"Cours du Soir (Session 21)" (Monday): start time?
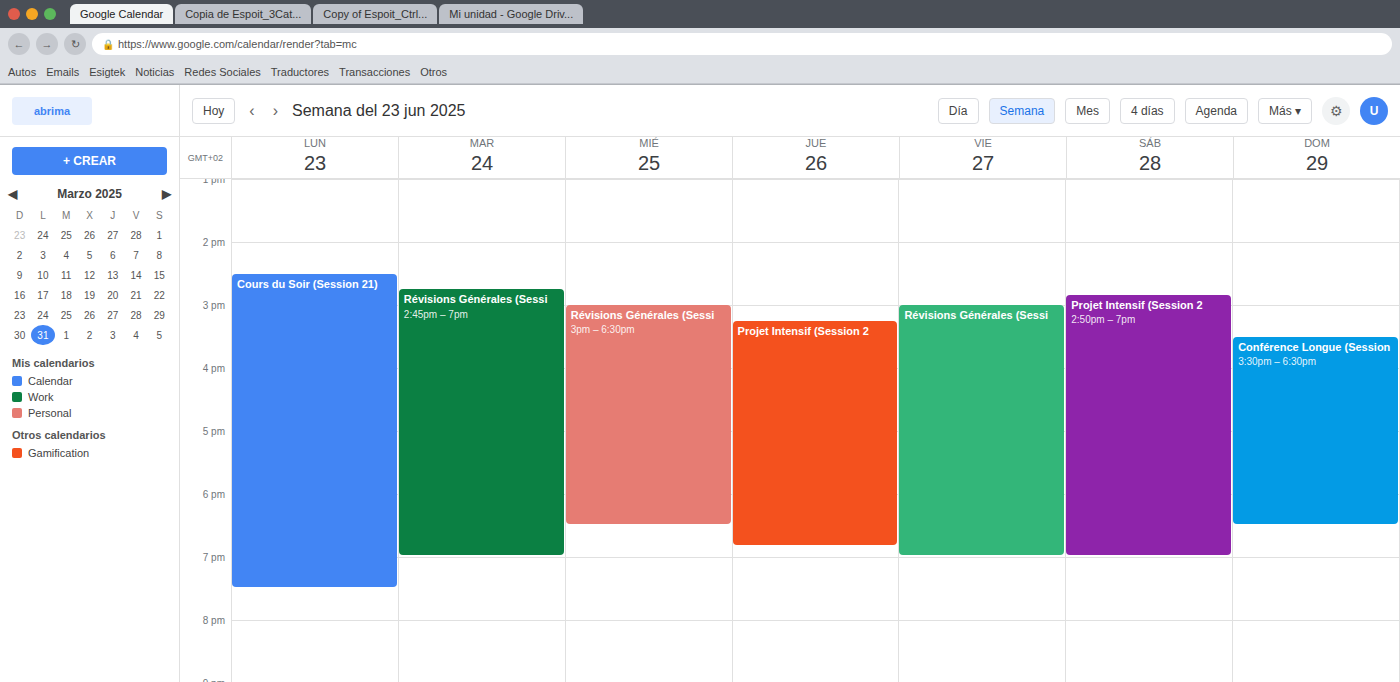
14:30